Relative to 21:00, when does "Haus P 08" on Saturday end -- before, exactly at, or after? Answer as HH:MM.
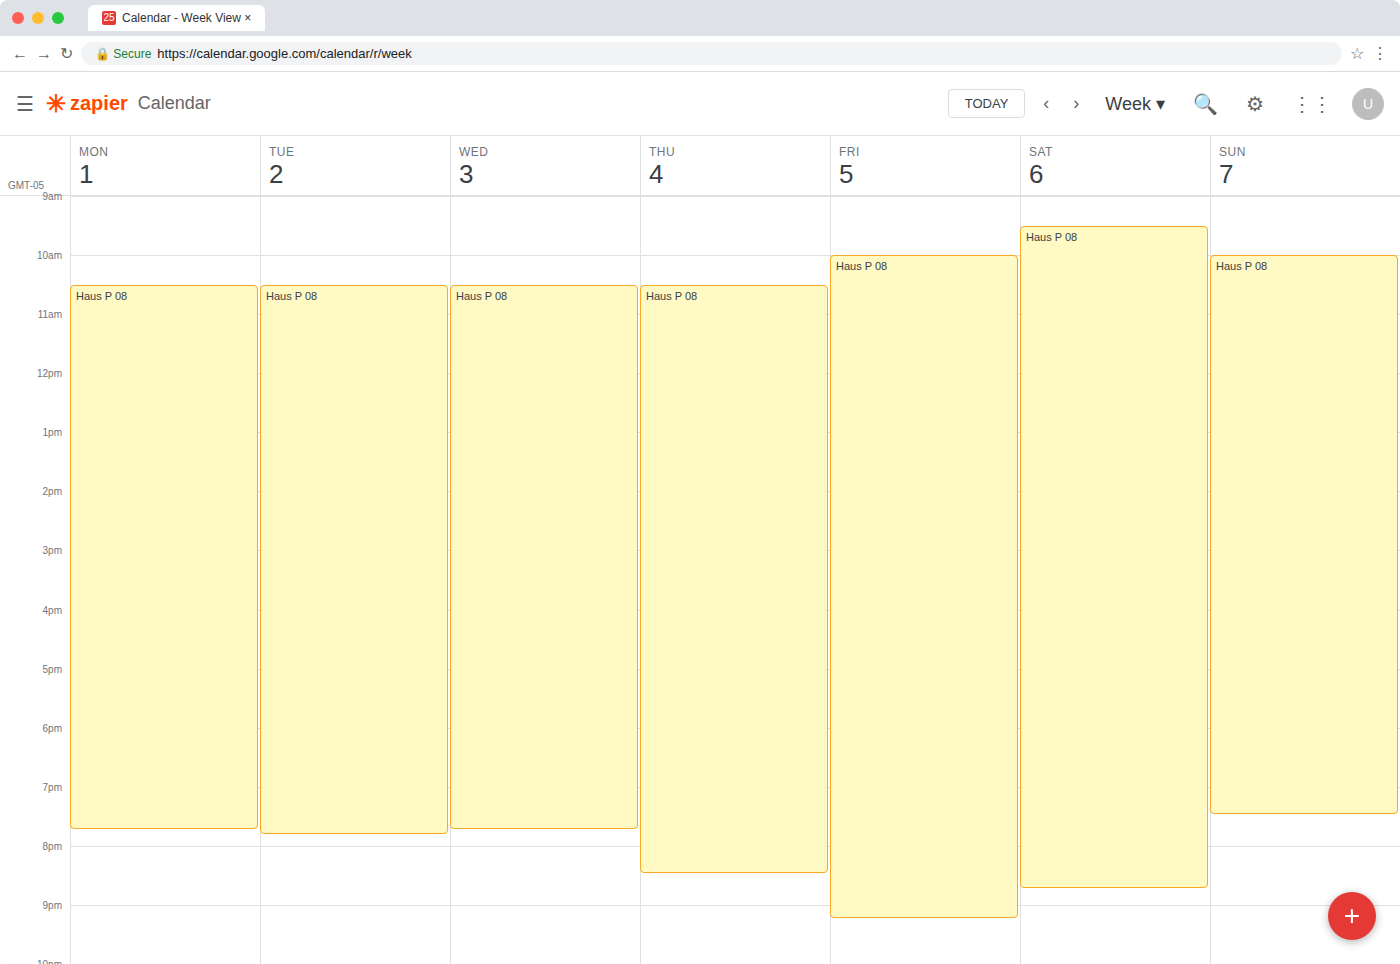
20:45 -- before 21:00, 15 minutes above the 21:00 line.